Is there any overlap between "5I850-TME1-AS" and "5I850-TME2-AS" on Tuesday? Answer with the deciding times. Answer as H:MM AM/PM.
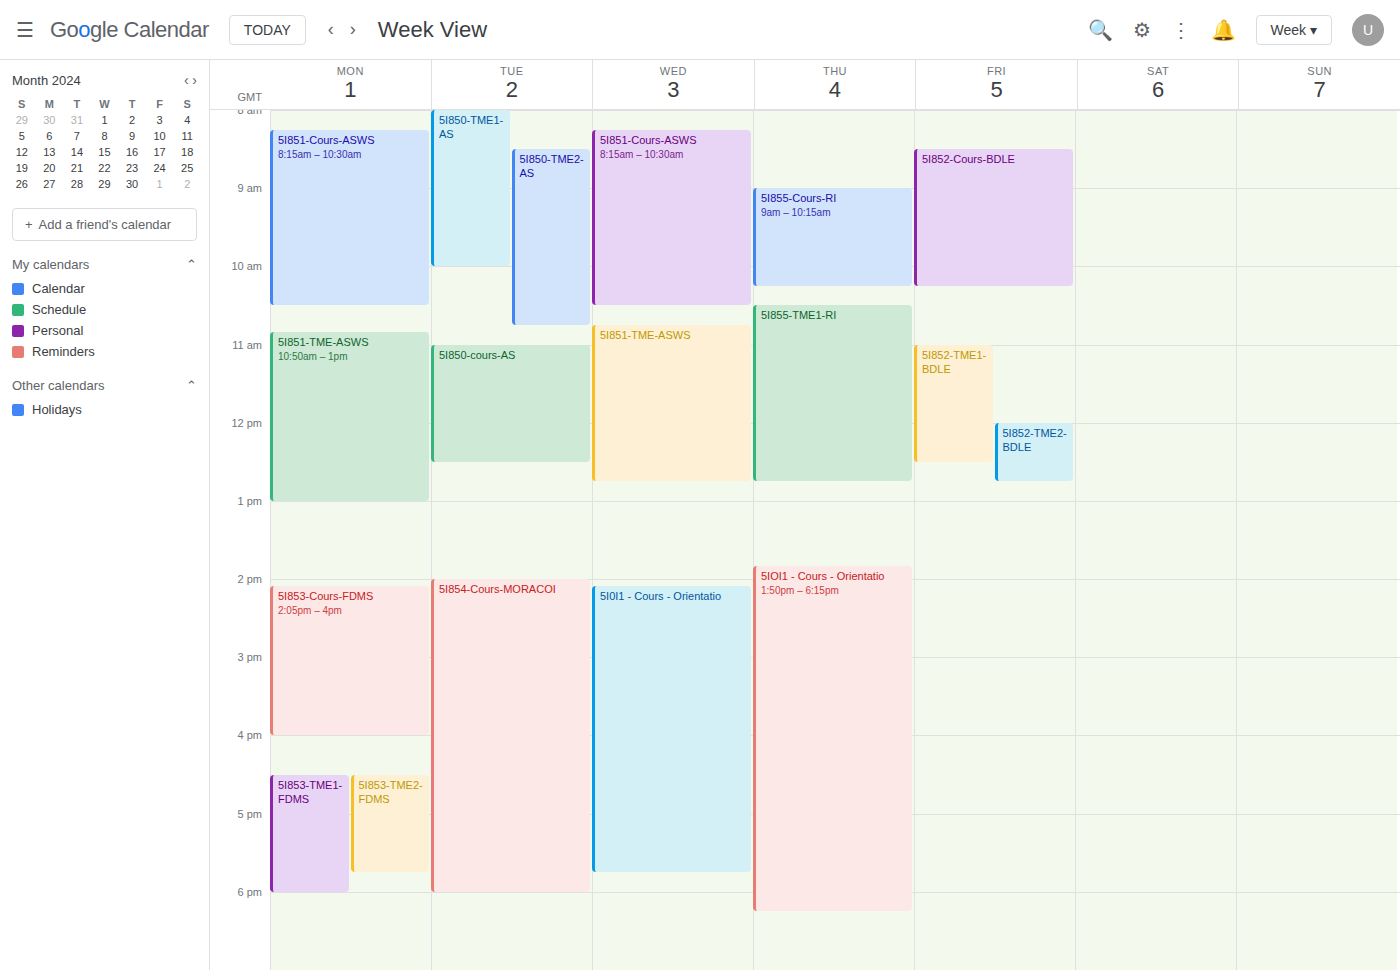
"5I850-TME2-AS" starts at 8:30 AM, before "5I850-TME1-AS" ends at 10:00 AM -- they overlap.